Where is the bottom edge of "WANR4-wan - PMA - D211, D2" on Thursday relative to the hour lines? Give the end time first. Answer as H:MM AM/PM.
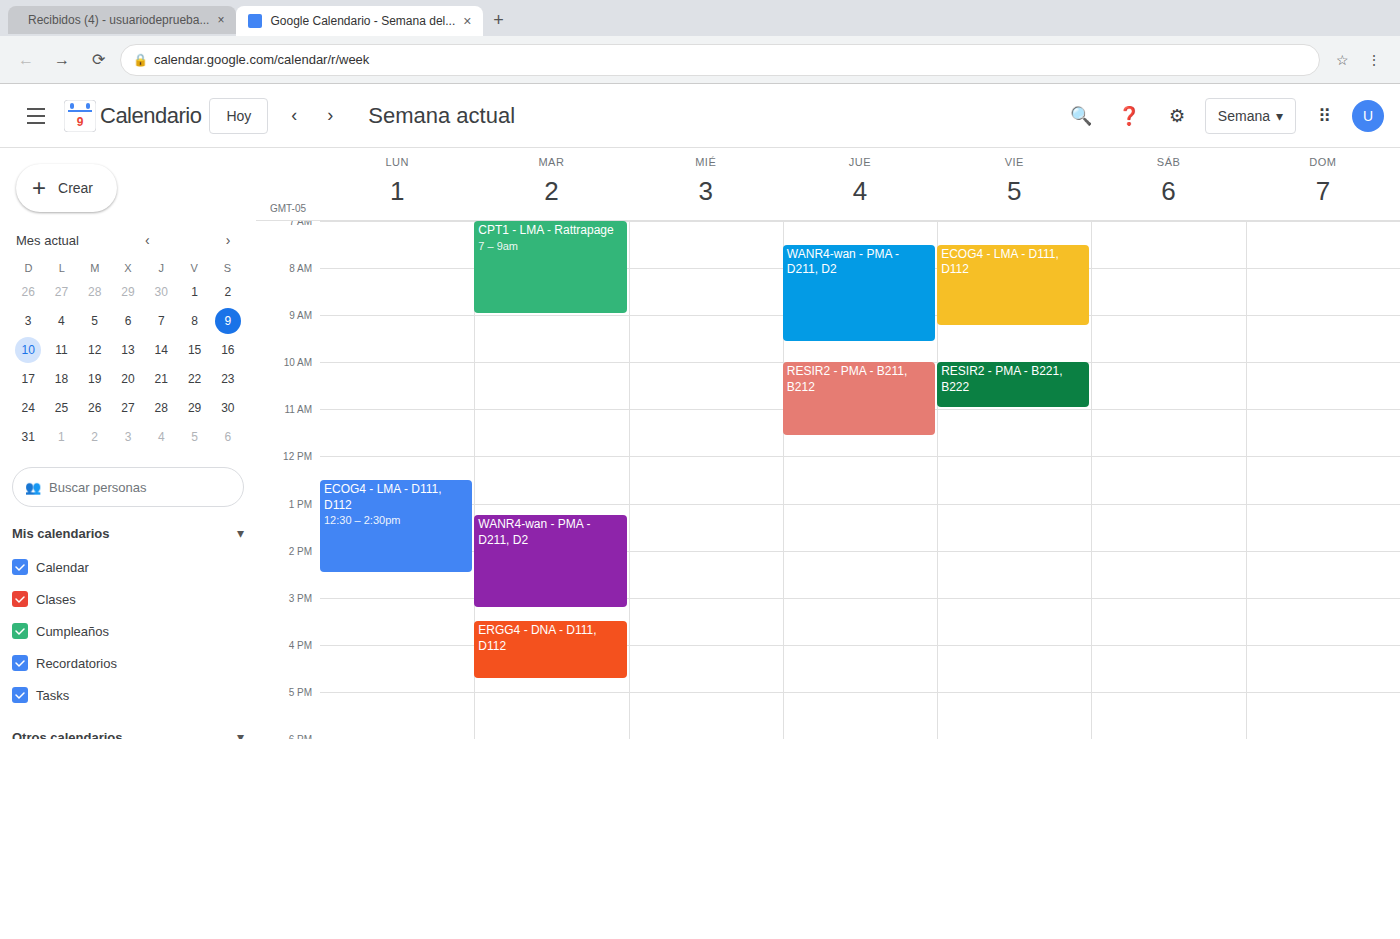
9:35 AM -- neither: 35 minutes below the 9 AM line and 25 minutes above the 10 AM line.